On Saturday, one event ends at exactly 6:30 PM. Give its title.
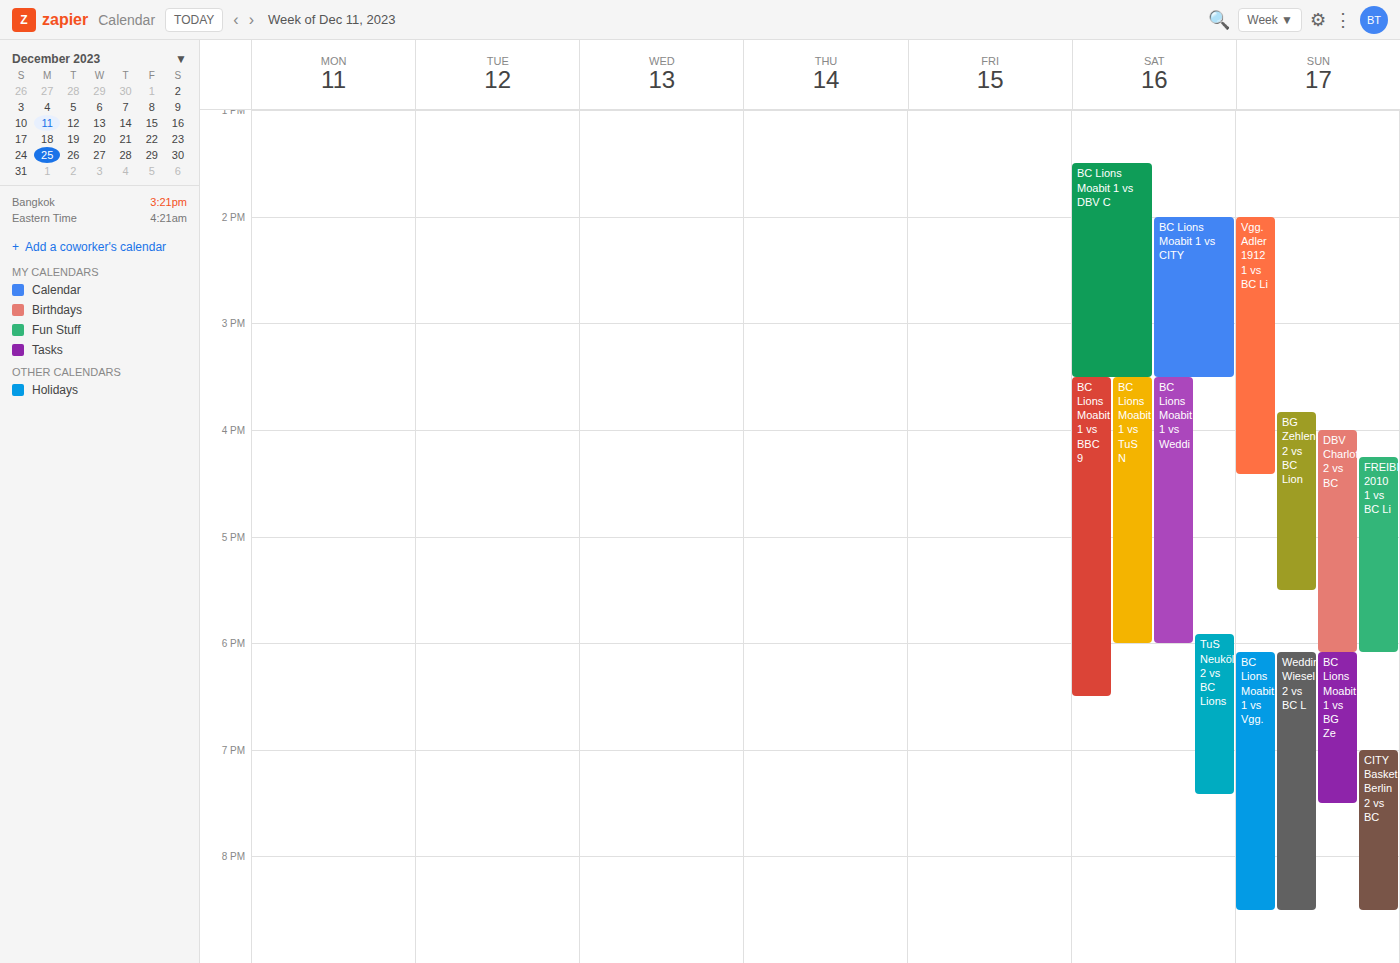
"BC Lions Moabit 1 vs BBC 9"